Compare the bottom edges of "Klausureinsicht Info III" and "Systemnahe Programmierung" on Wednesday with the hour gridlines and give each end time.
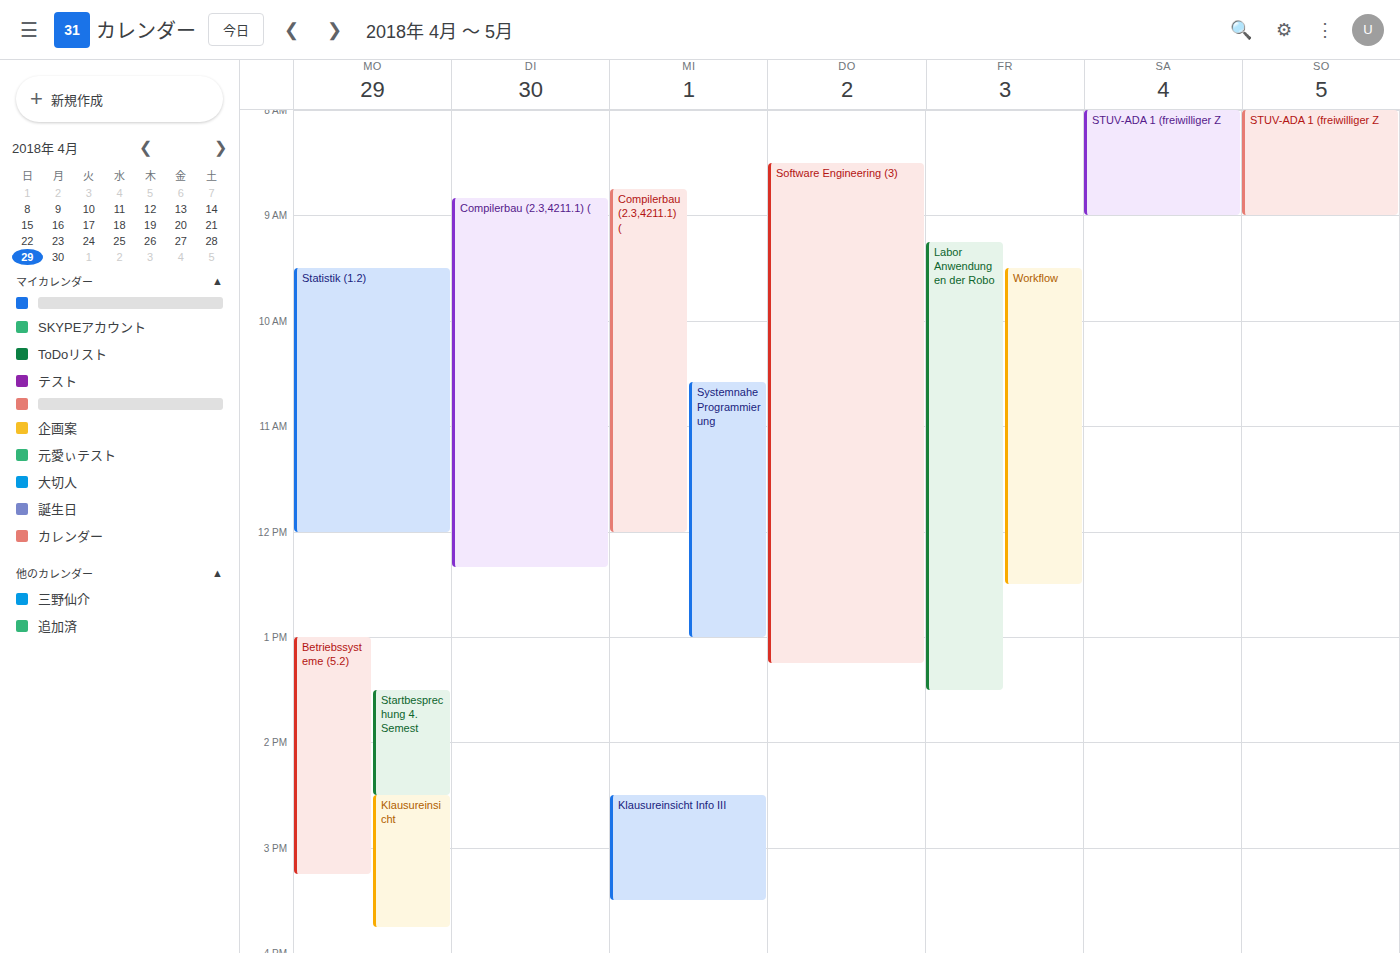
"Klausureinsicht Info III": 15:30, halfway between the 15:00 and 16:00 lines. "Systemnahe Programmierung": 13:00, exactly on the 13:00 line.